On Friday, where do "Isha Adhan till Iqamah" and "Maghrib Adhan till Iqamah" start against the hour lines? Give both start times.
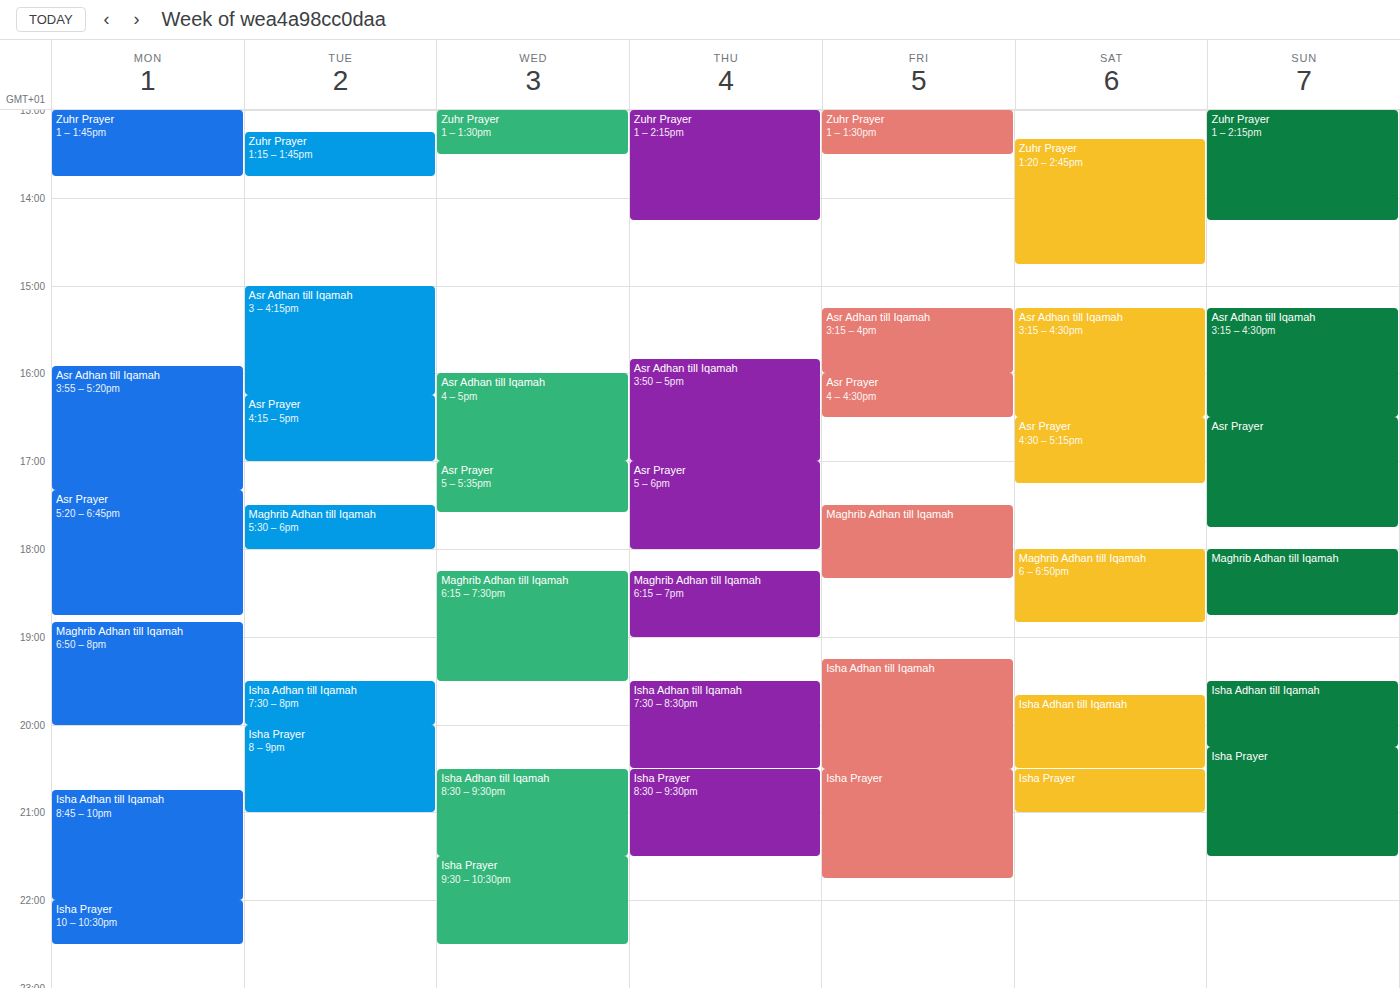
"Isha Adhan till Iqamah": 7:15 PM, neither: a quarter of the way from the 7 PM line to the 8 PM line. "Maghrib Adhan till Iqamah": 5:30 PM, halfway between the 5 PM and 6 PM lines.